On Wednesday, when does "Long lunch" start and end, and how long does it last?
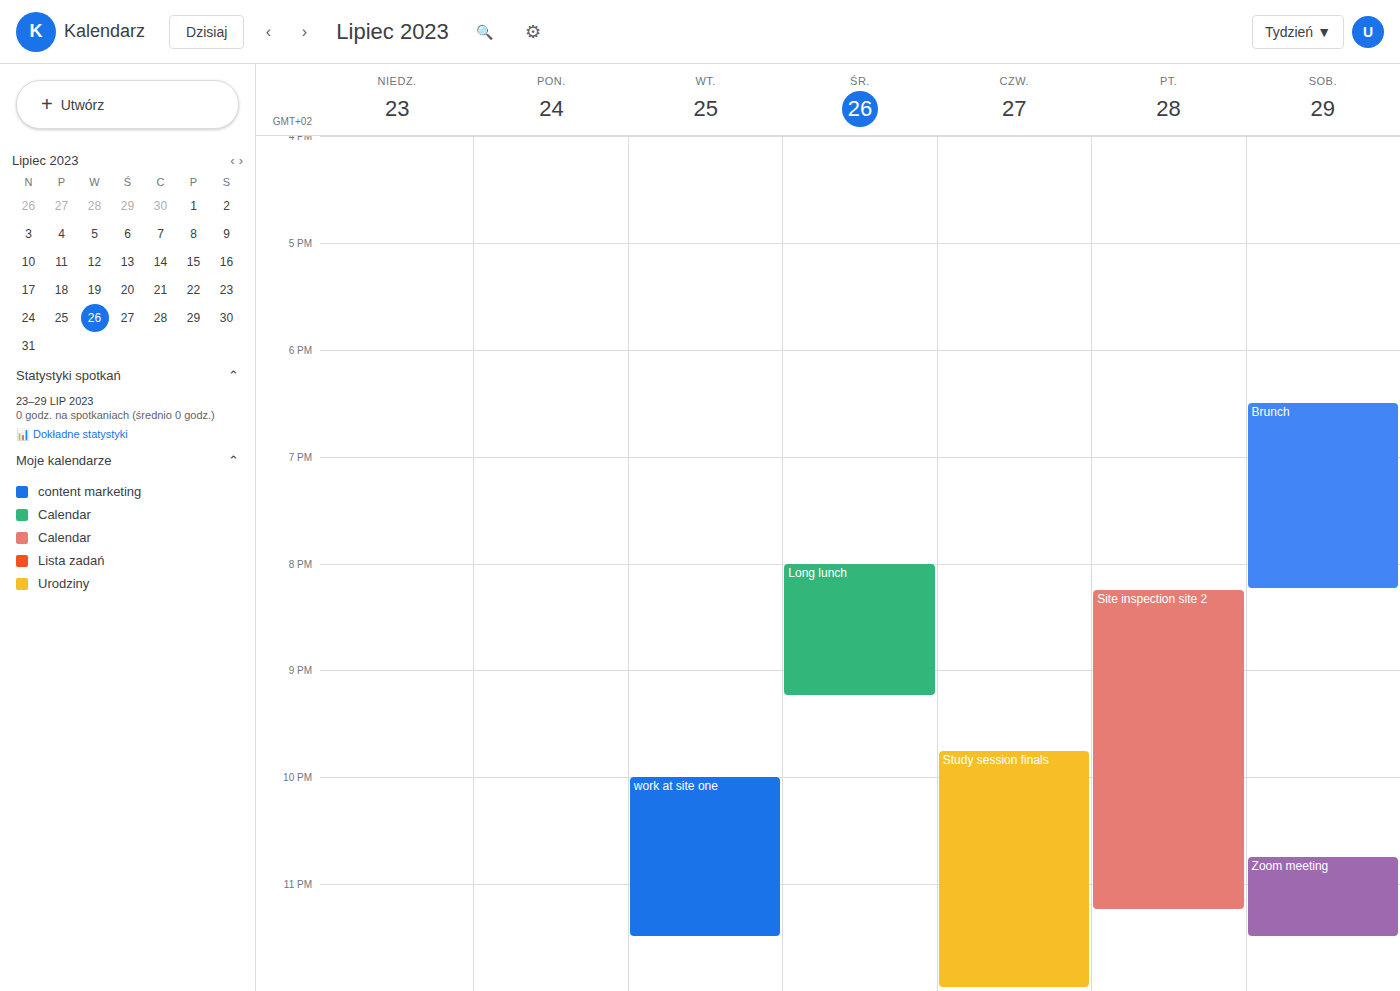
8:00 PM to 9:15 PM, 1 hour 15 minutes